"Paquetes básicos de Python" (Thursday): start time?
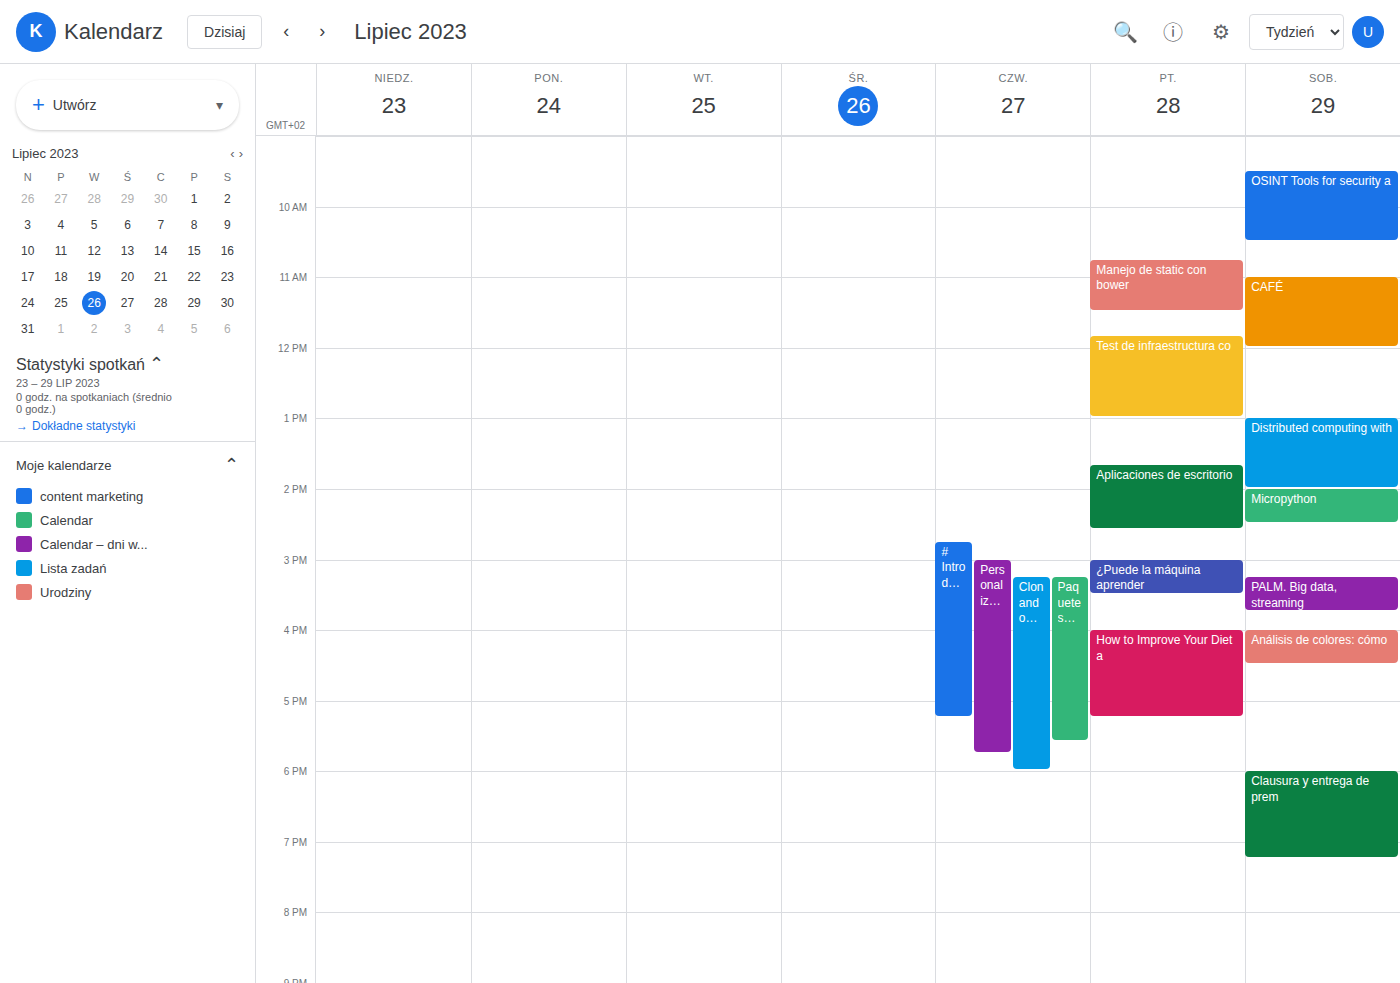
15:15